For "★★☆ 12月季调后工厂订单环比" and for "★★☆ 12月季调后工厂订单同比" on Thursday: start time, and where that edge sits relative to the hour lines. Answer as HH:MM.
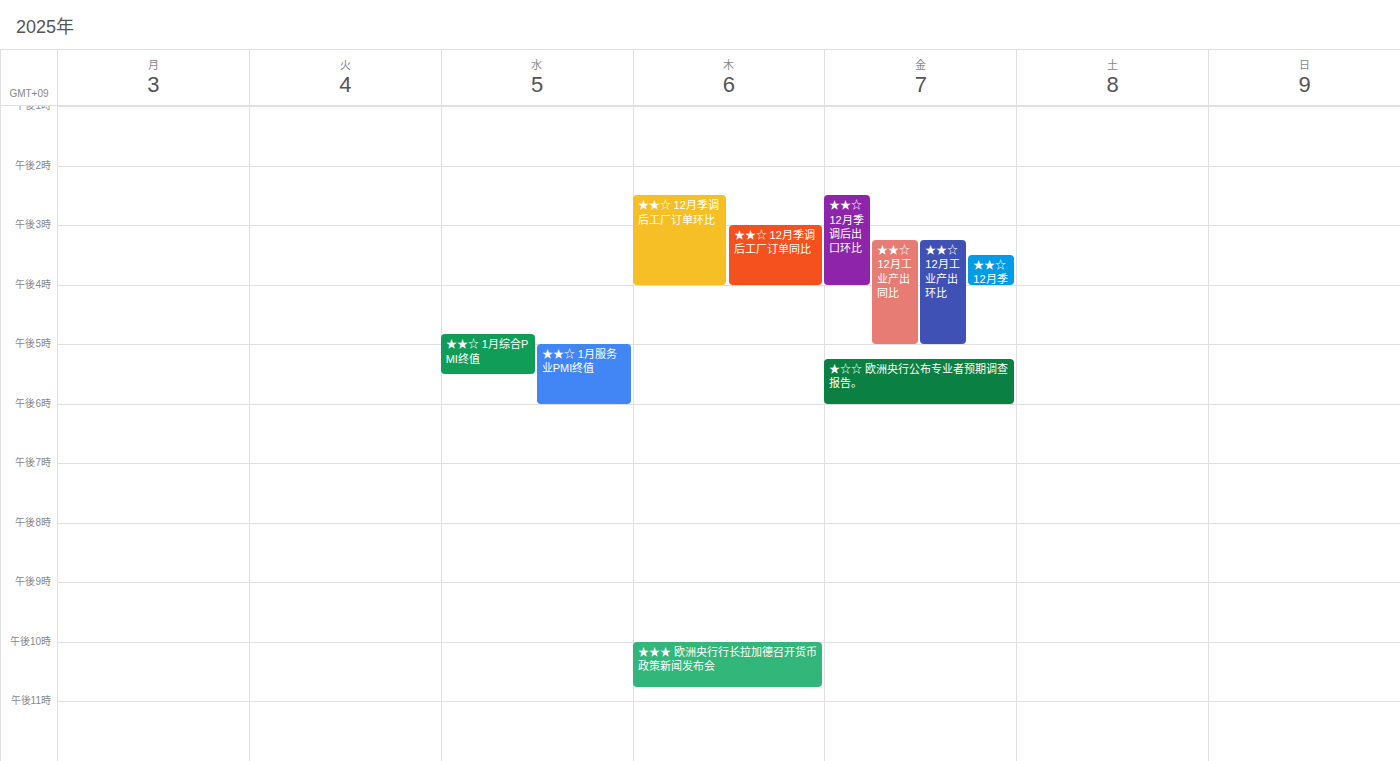
"★★☆ 12月季调后工厂订单环比": 14:30, halfway between the 14:00 and 15:00 lines. "★★☆ 12月季调后工厂订单同比": 15:00, exactly on the 15:00 line.